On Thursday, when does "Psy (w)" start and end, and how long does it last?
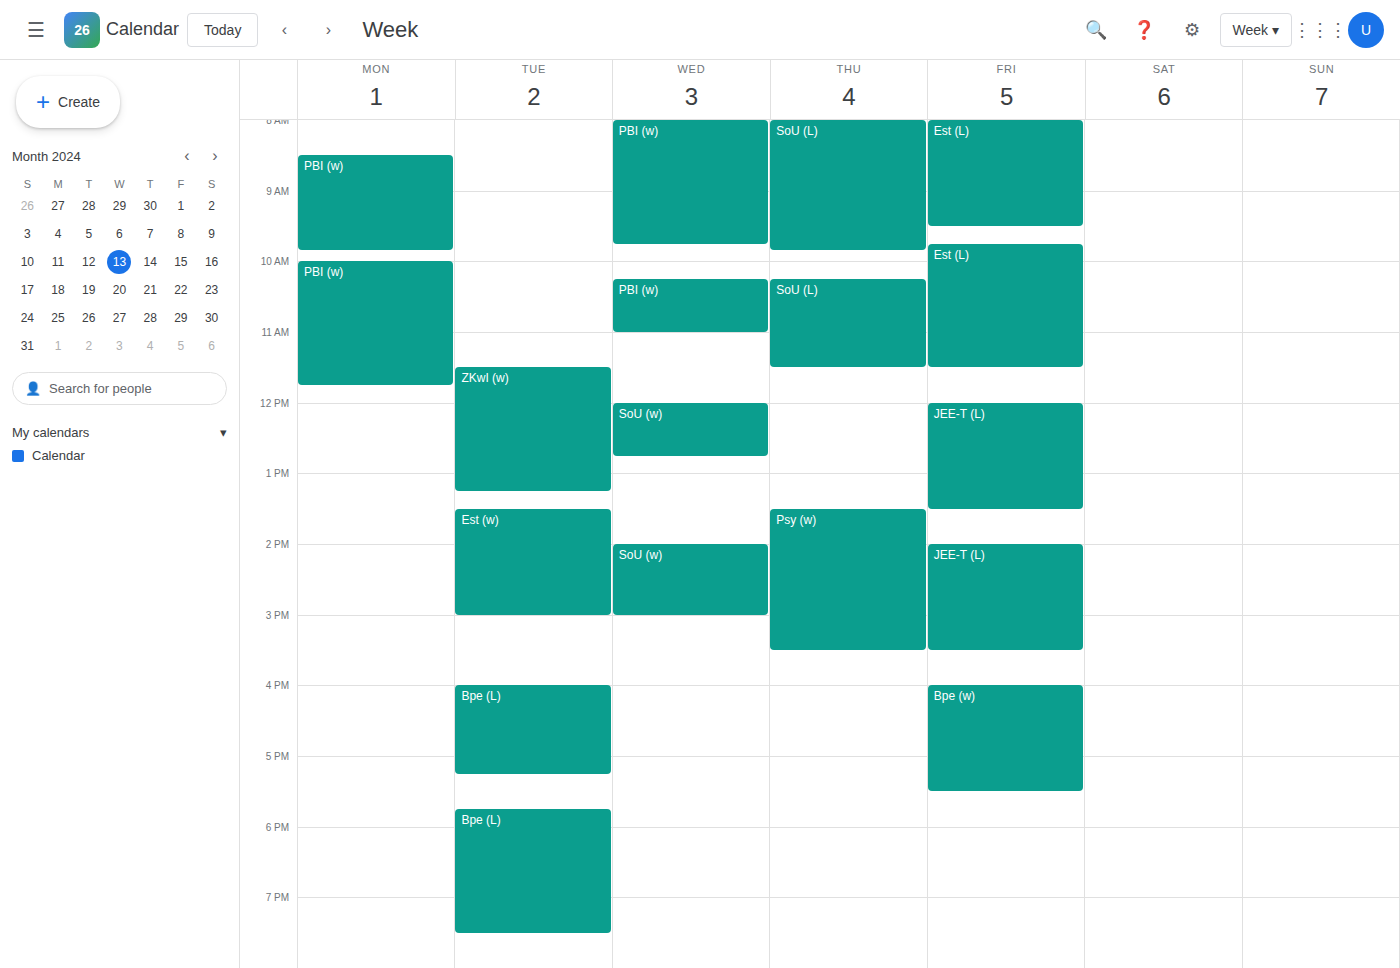
1:30 PM to 3:30 PM, 2 hours